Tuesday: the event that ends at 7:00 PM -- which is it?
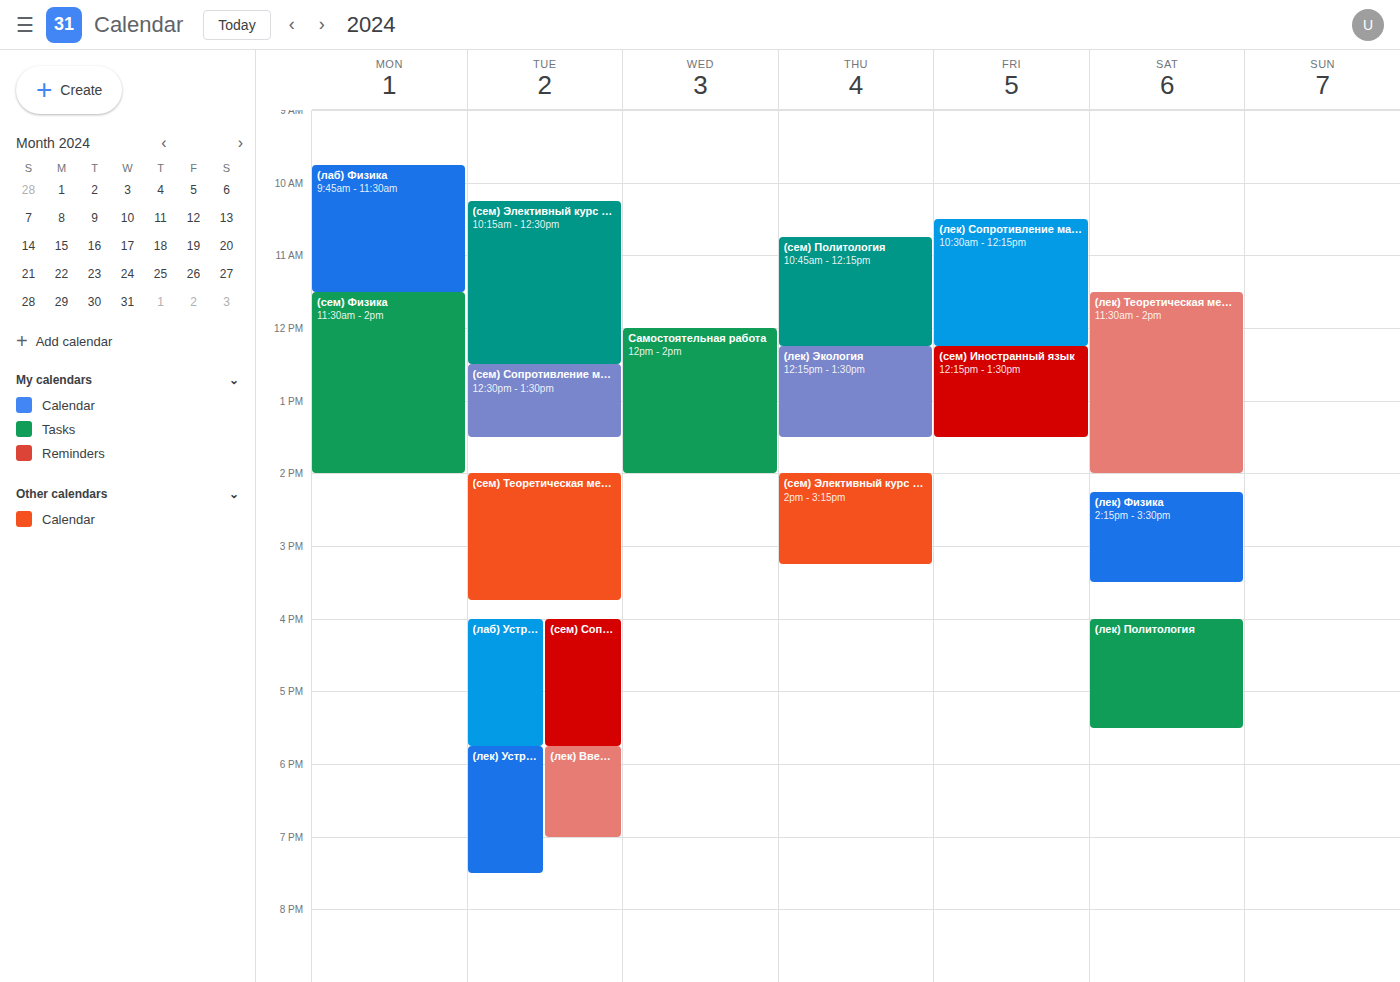
"(лек) Введение в специальн"